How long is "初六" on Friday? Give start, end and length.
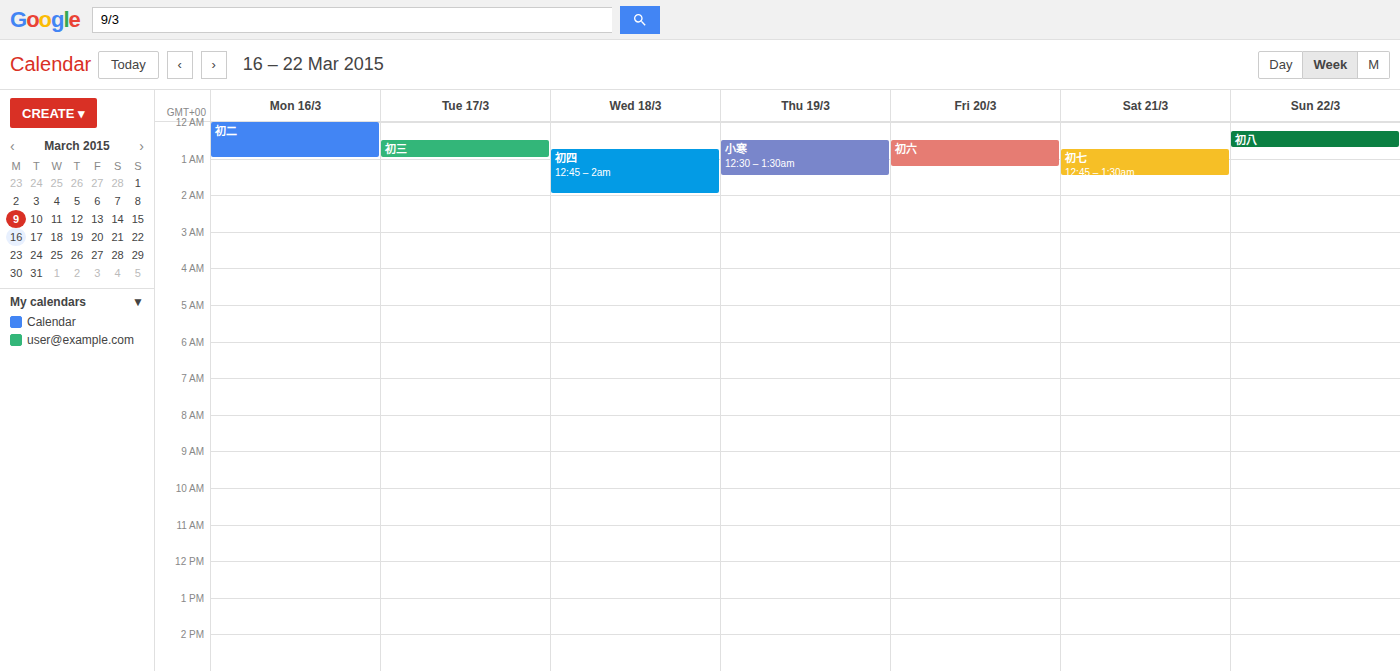
12:30 AM to 1:15 AM, 45 minutes